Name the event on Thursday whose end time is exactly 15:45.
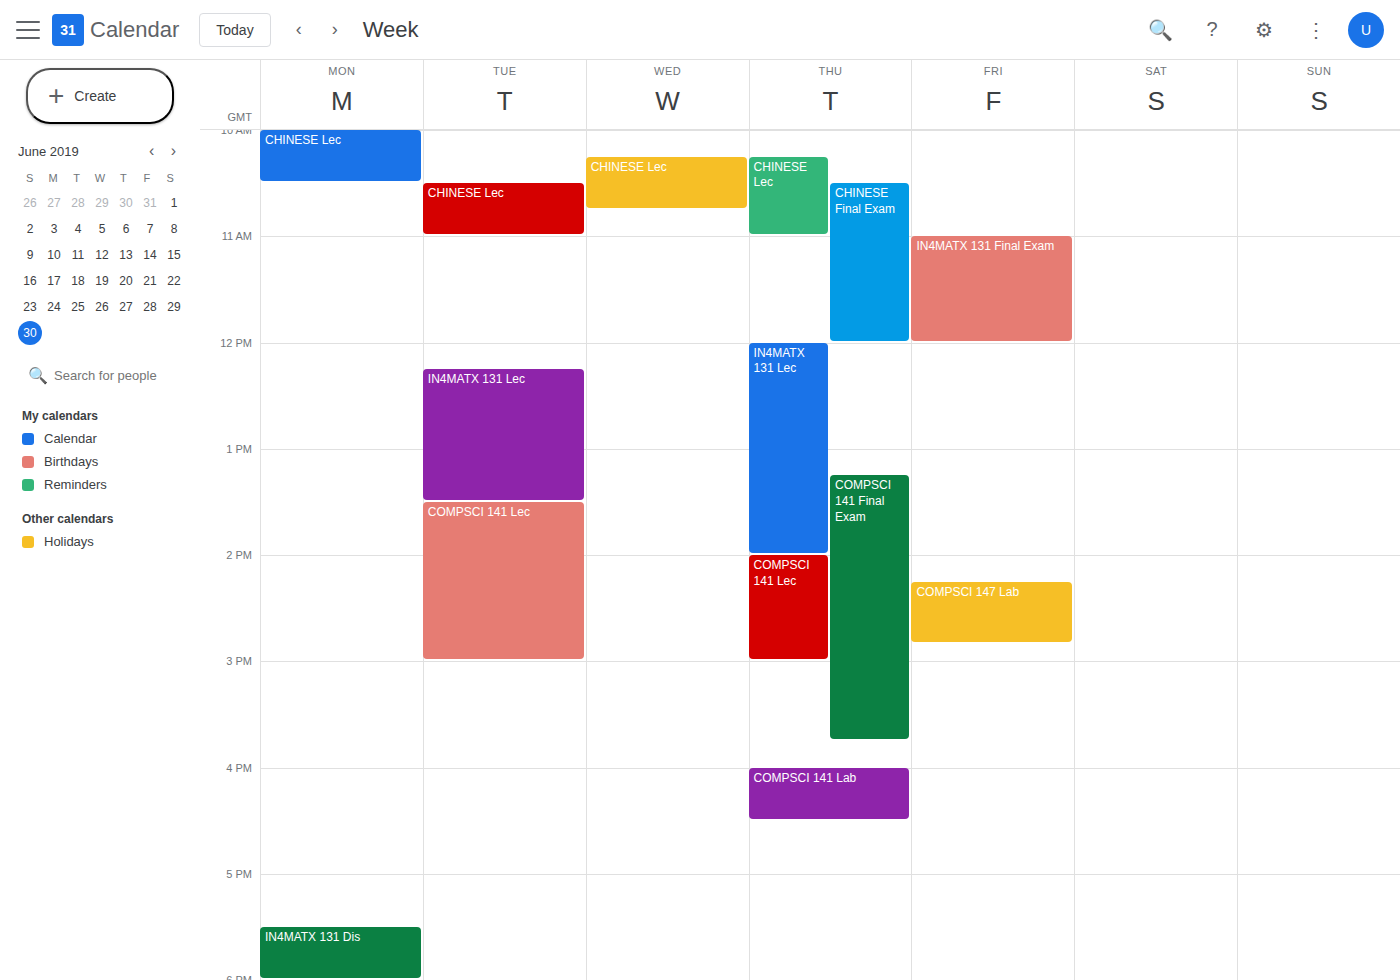
"COMPSCI 141 Final Exam"